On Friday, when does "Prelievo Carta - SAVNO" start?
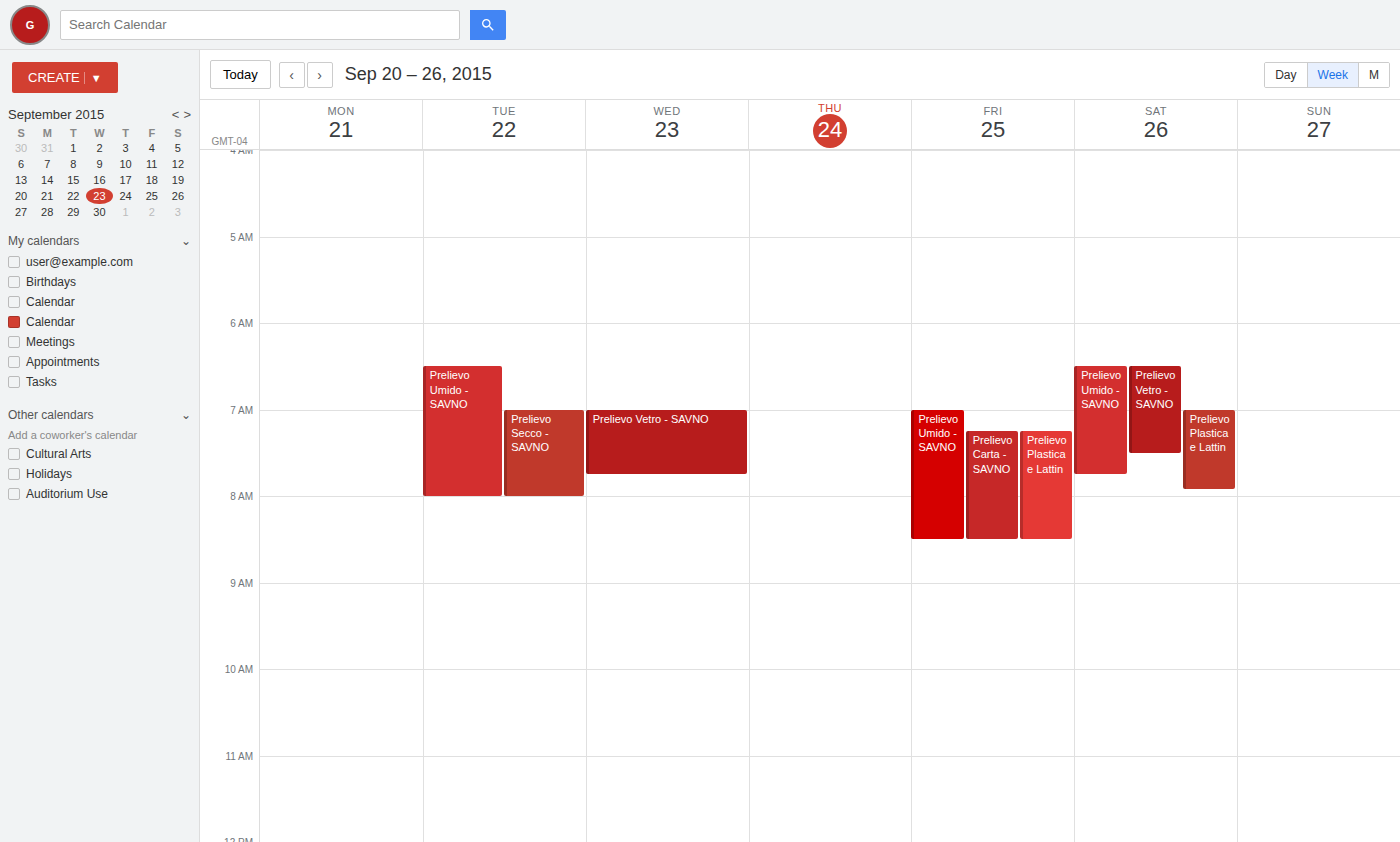
7:15 AM